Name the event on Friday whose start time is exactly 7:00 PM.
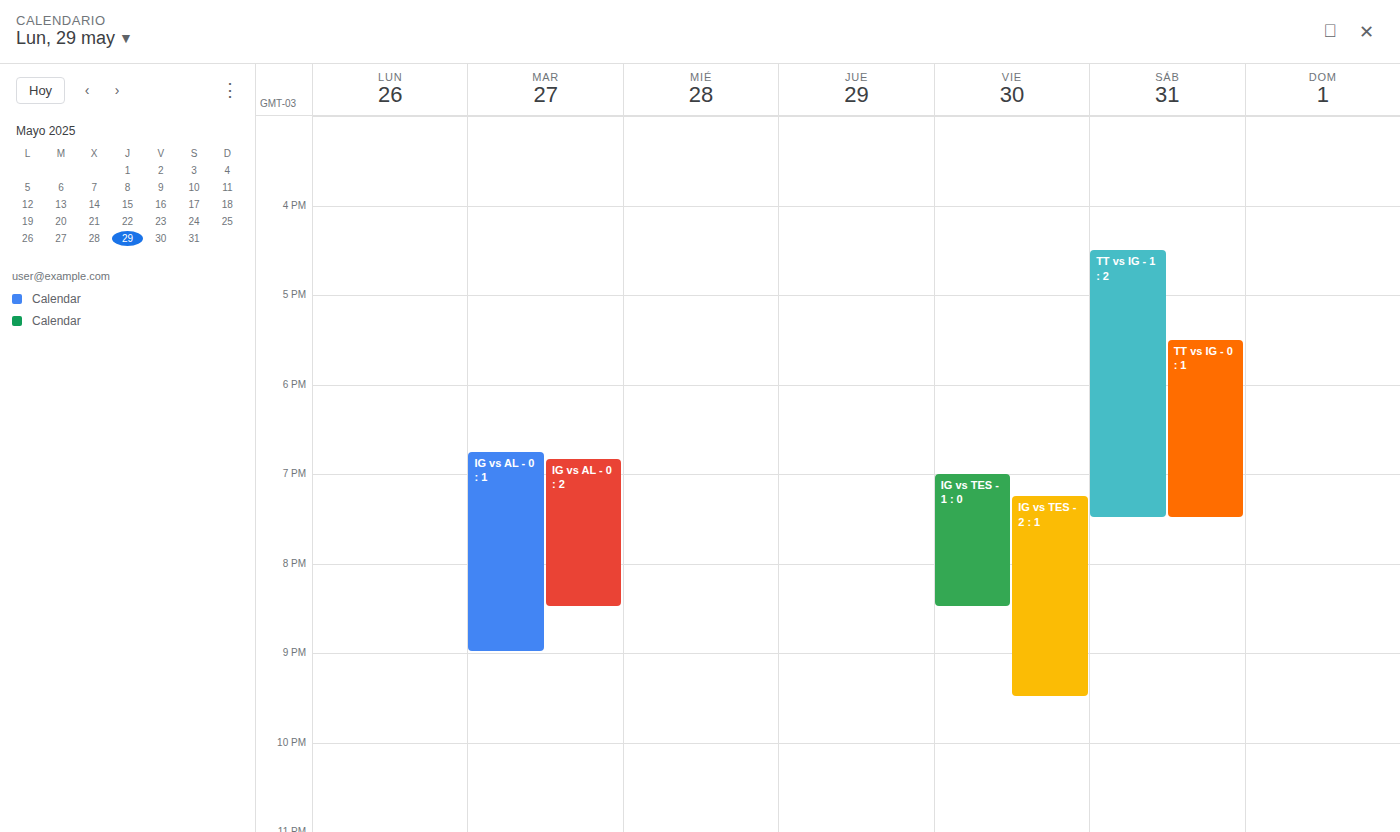
"IG vs TES - 1 : 0"